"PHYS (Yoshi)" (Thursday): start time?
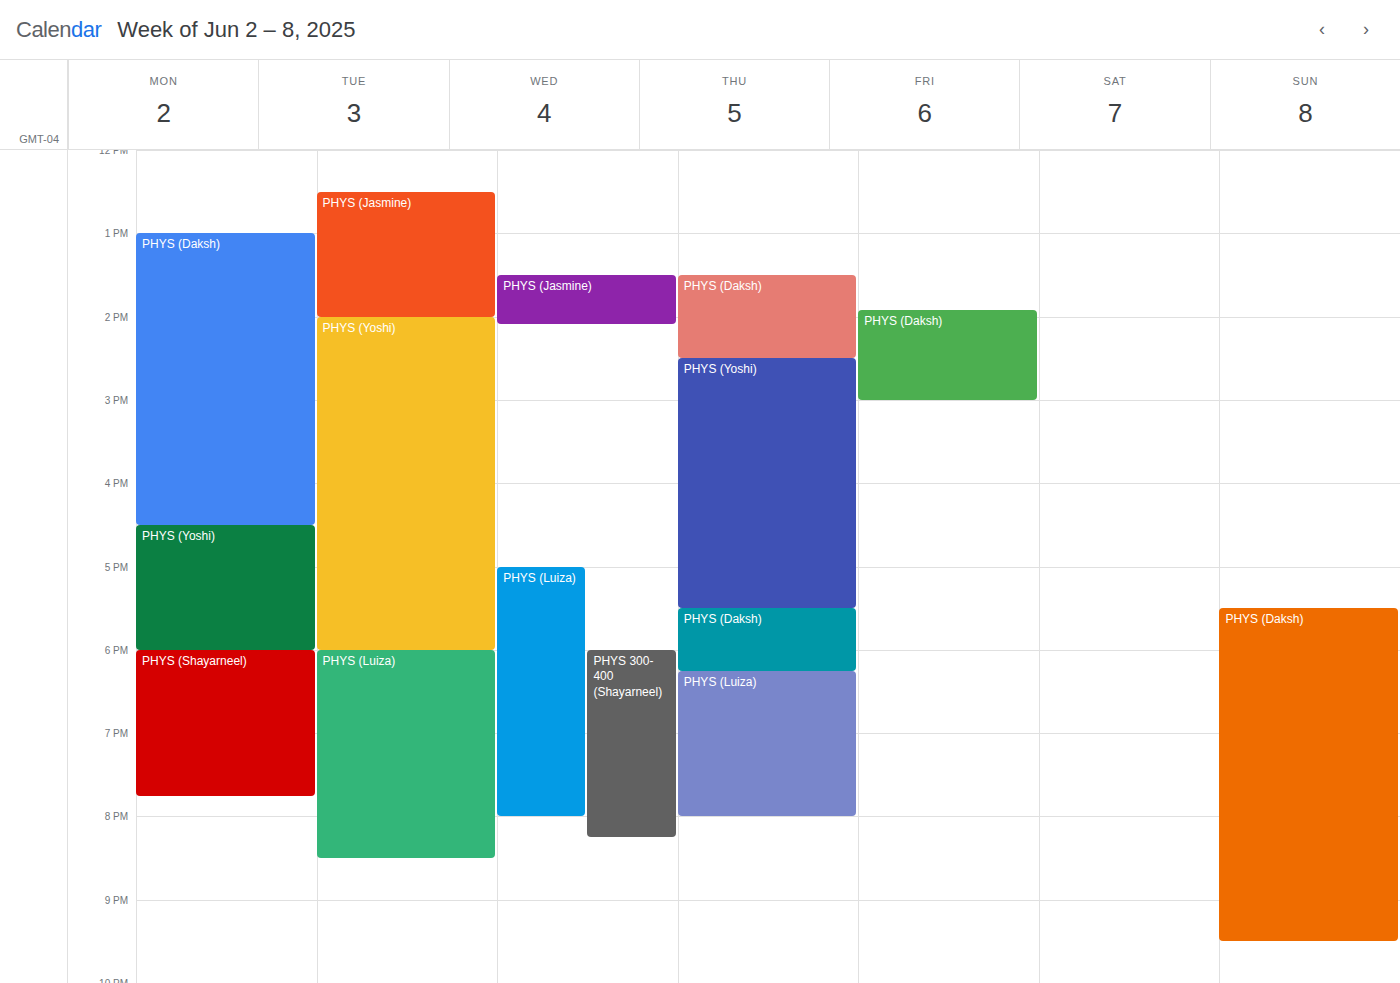
2:30 PM